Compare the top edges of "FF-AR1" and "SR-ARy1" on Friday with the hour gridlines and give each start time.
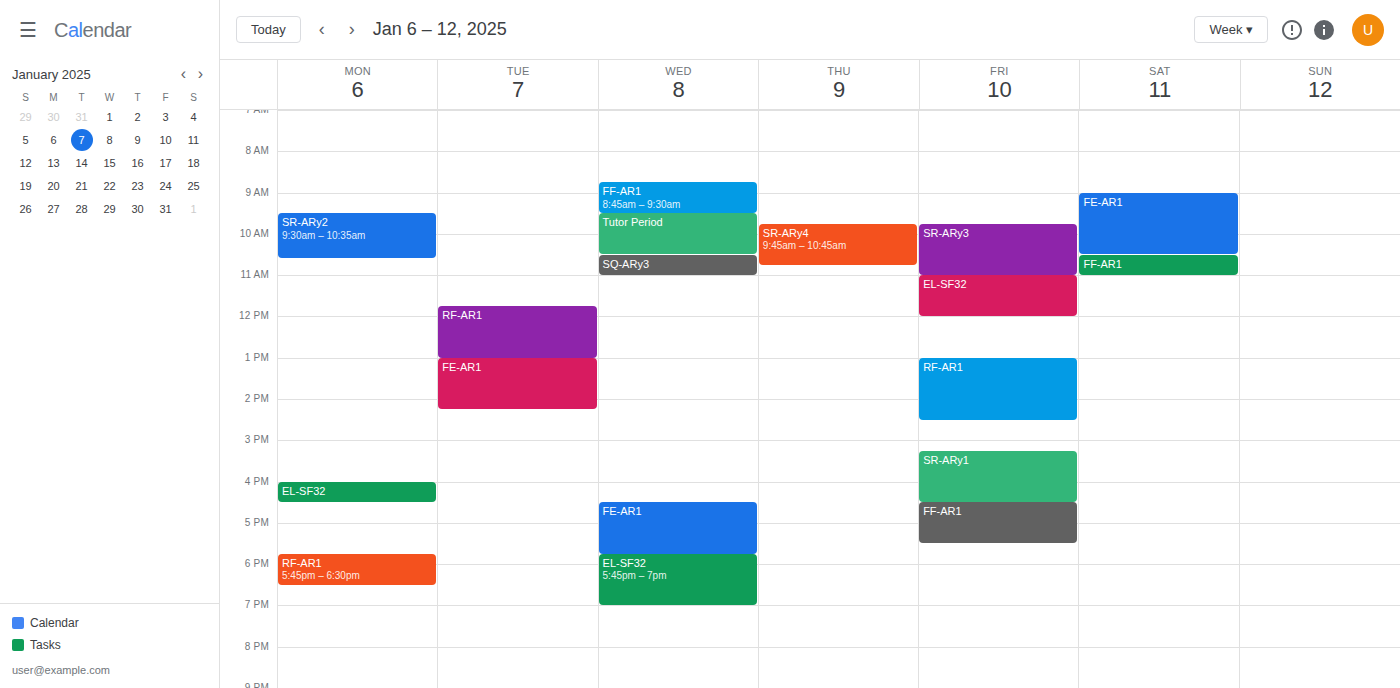
"FF-AR1": 4:30 PM, halfway between the 4 PM and 5 PM lines. "SR-ARy1": 3:15 PM, neither: a quarter of the way from the 3 PM line to the 4 PM line.